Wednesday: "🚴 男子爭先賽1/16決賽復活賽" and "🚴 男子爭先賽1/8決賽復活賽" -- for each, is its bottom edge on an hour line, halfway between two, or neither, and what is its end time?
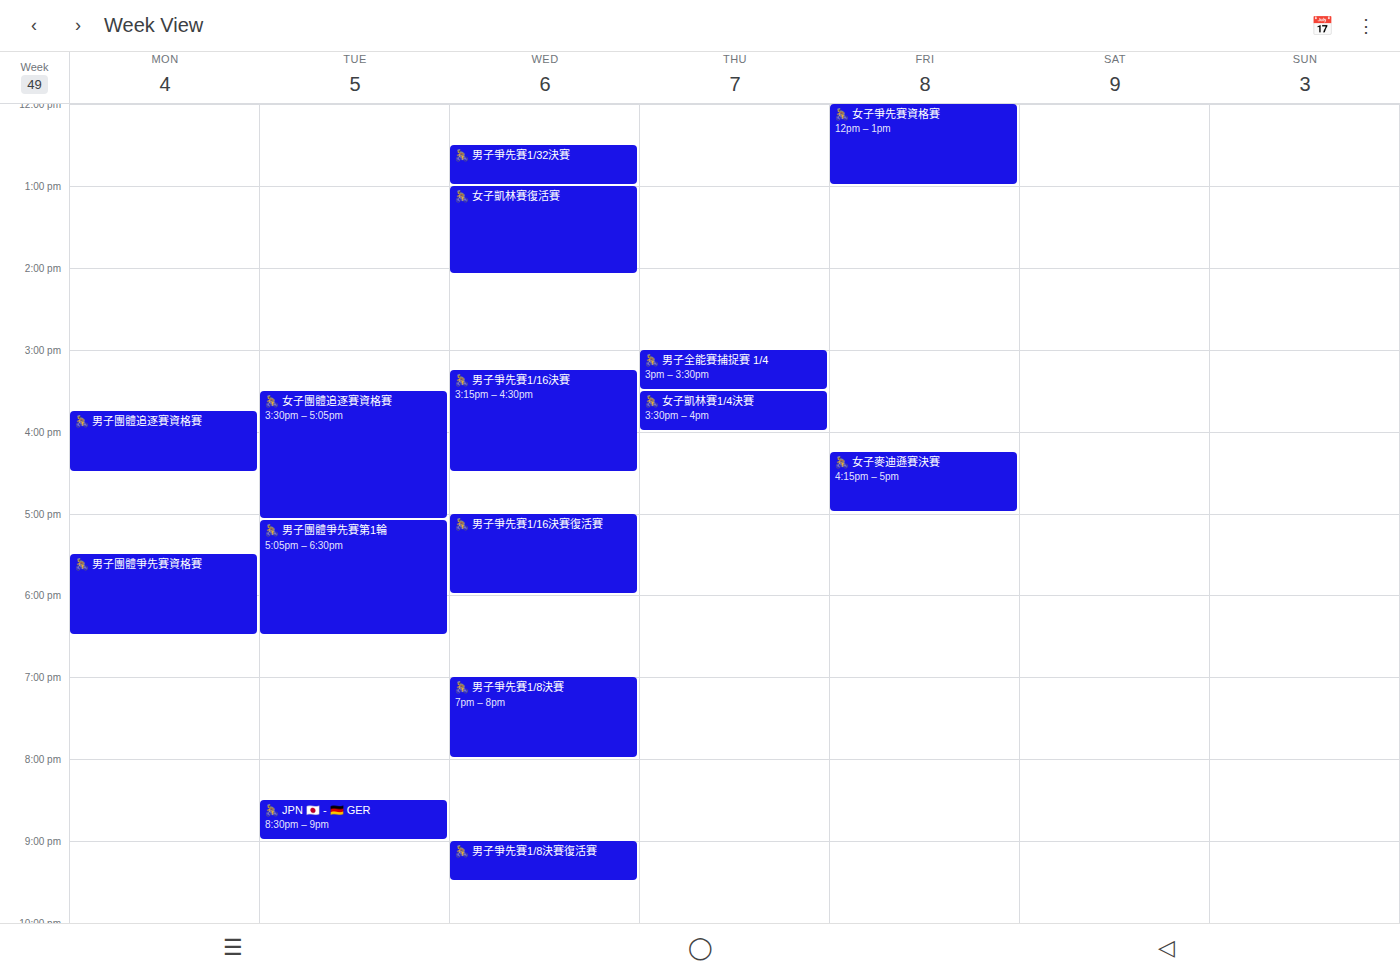
"🚴 男子爭先賽1/16決賽復活賽": 6:00 PM, exactly on the 6 PM line. "🚴 男子爭先賽1/8決賽復活賽": 9:30 PM, halfway between the 9 PM and 10 PM lines.